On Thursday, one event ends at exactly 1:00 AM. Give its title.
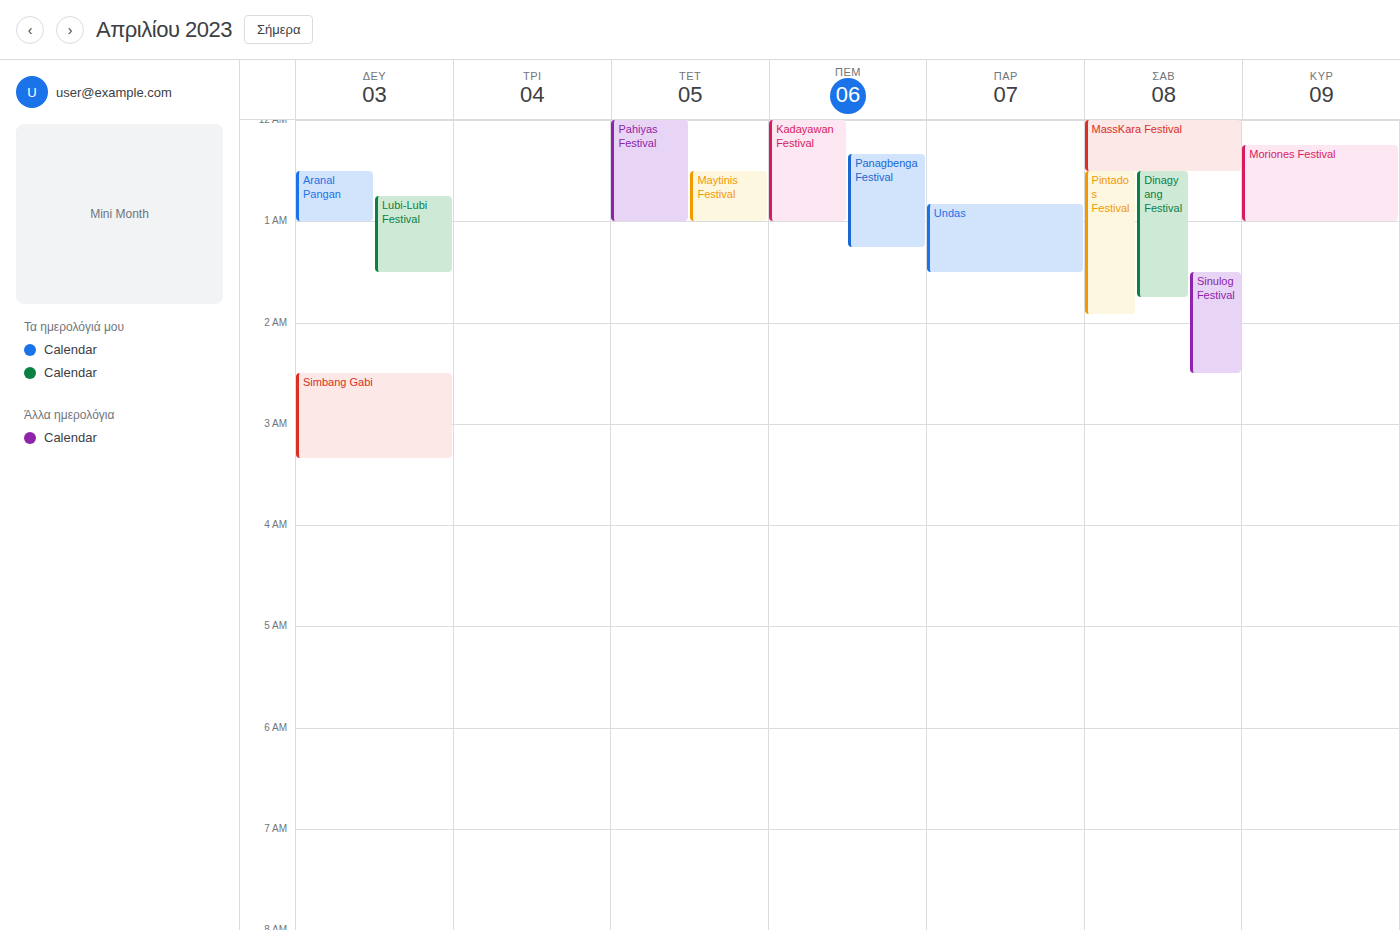
"Kadayawan Festival"